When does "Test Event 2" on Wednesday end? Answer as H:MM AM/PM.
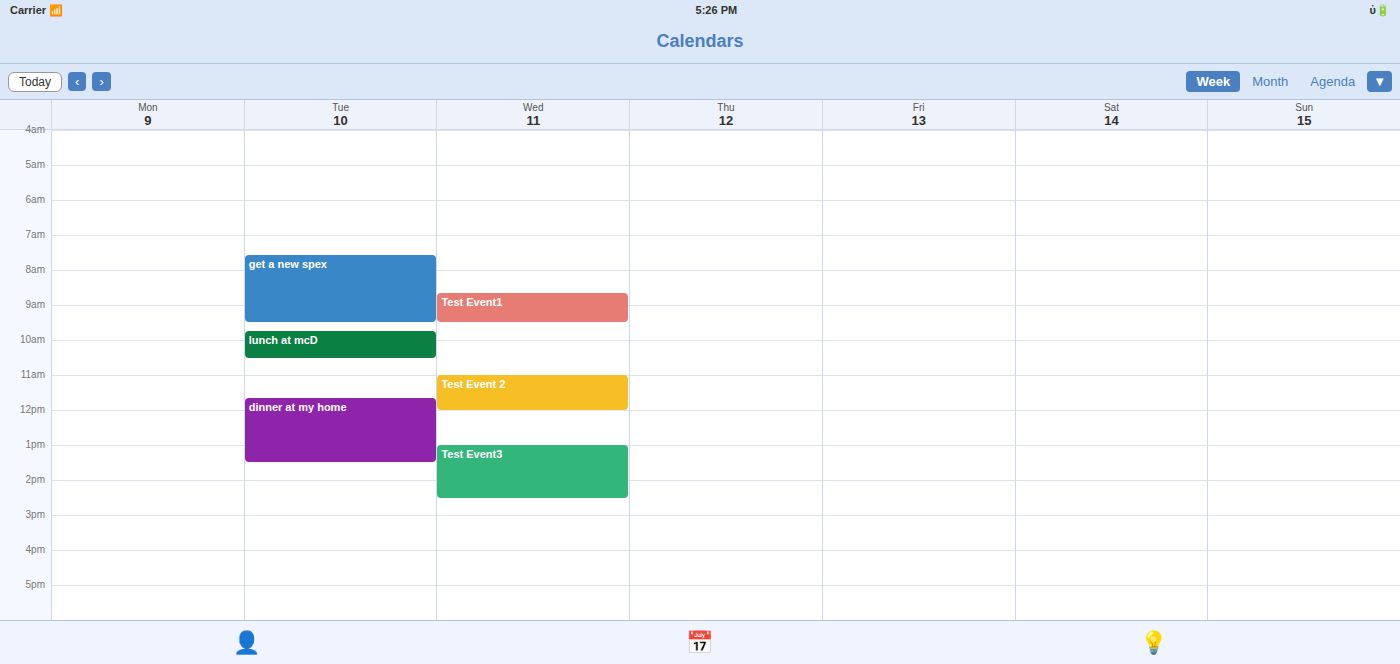
12:00 PM